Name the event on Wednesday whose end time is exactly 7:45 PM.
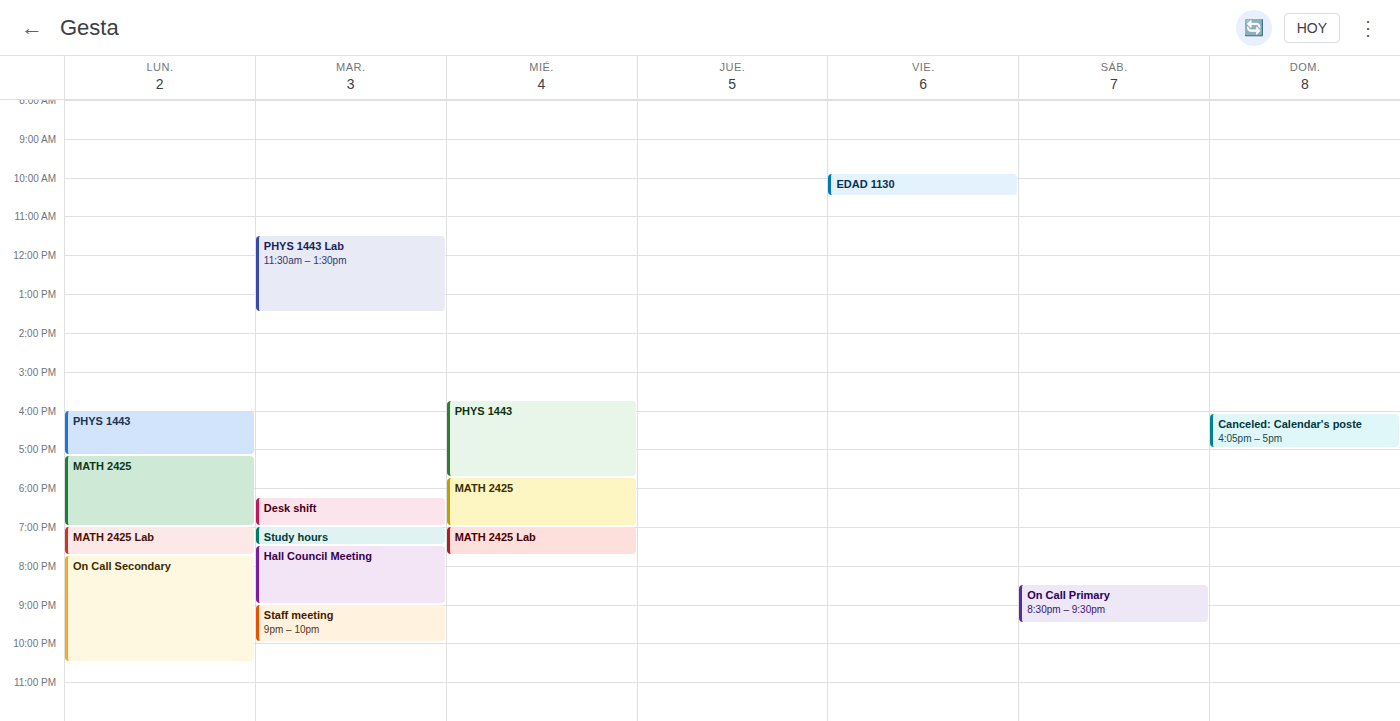
"MATH 2425 Lab"